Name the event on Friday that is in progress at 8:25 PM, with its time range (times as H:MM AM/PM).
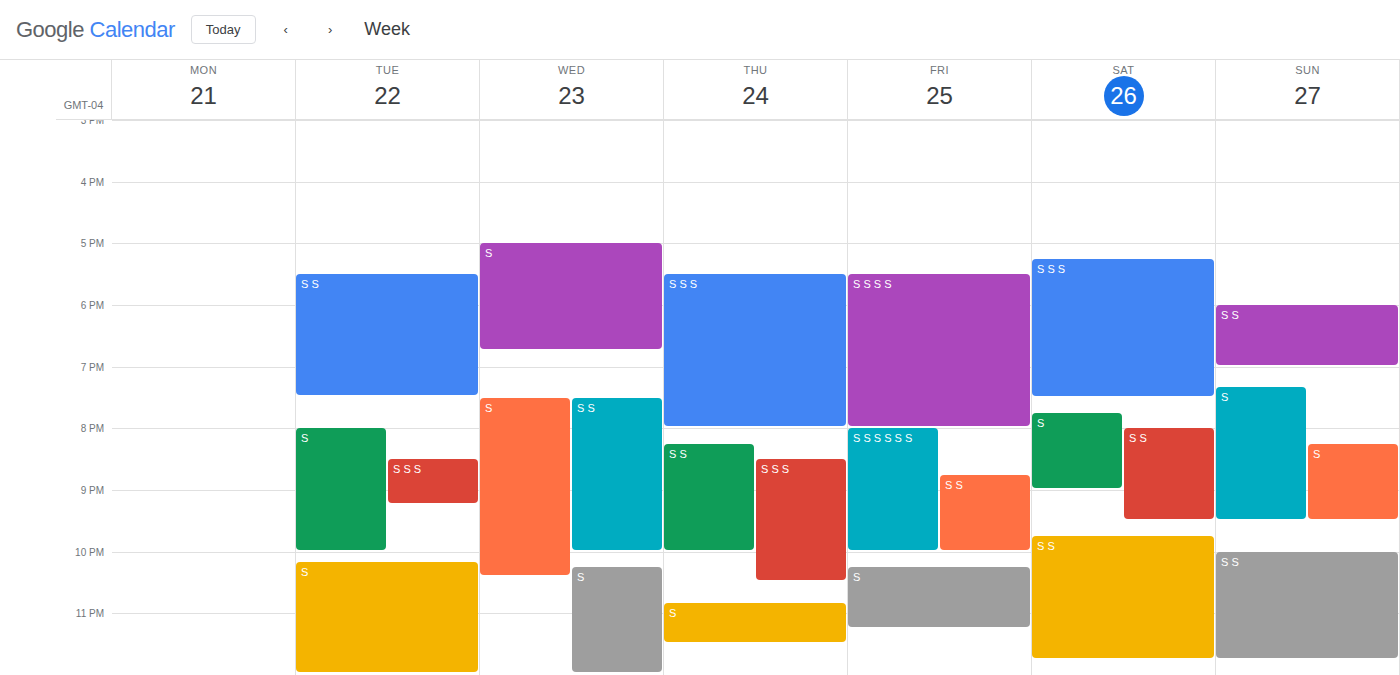
"S S S S S S", 8:00 PM to 10:00 PM